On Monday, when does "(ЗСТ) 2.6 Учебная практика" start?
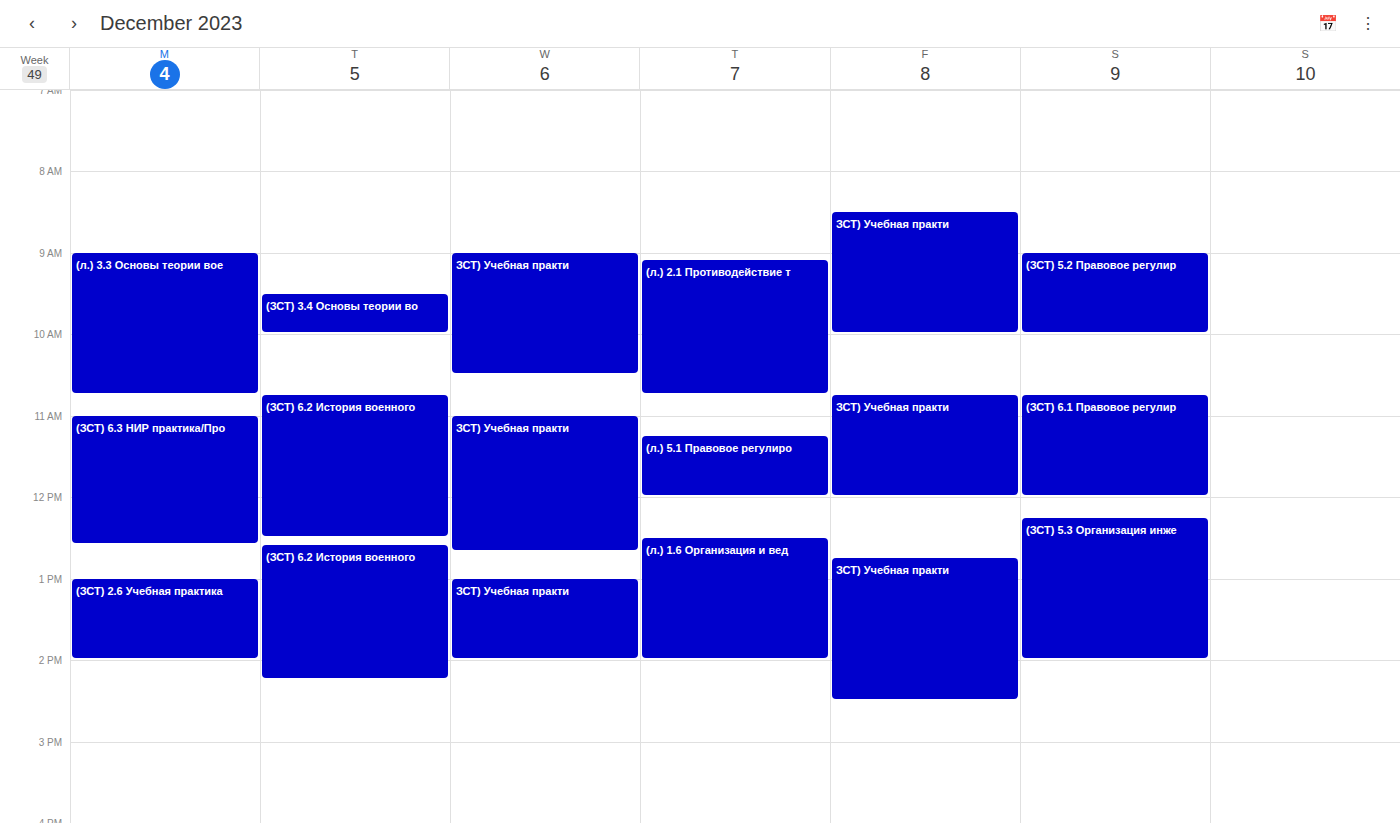
13:00